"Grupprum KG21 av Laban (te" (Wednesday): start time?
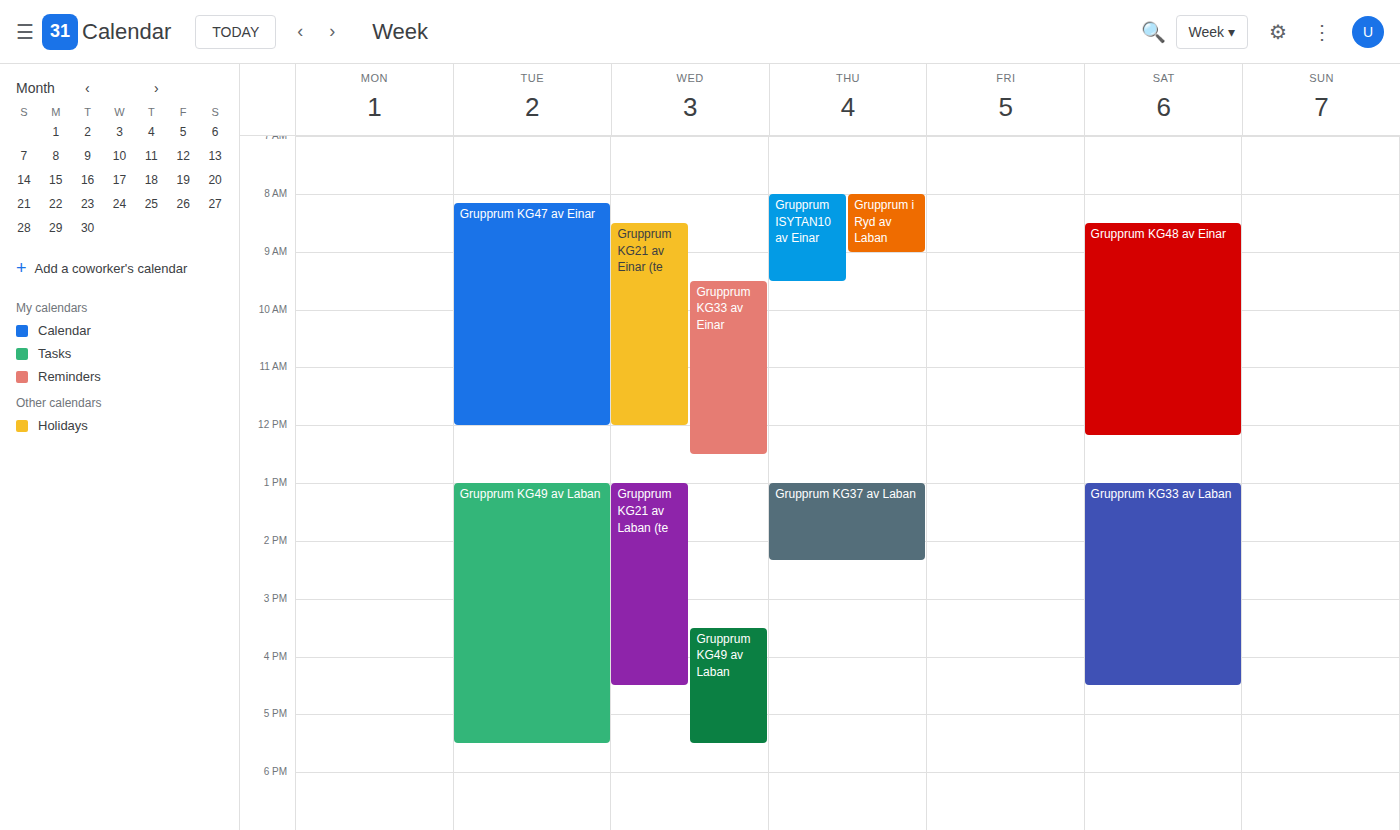
1:00 PM